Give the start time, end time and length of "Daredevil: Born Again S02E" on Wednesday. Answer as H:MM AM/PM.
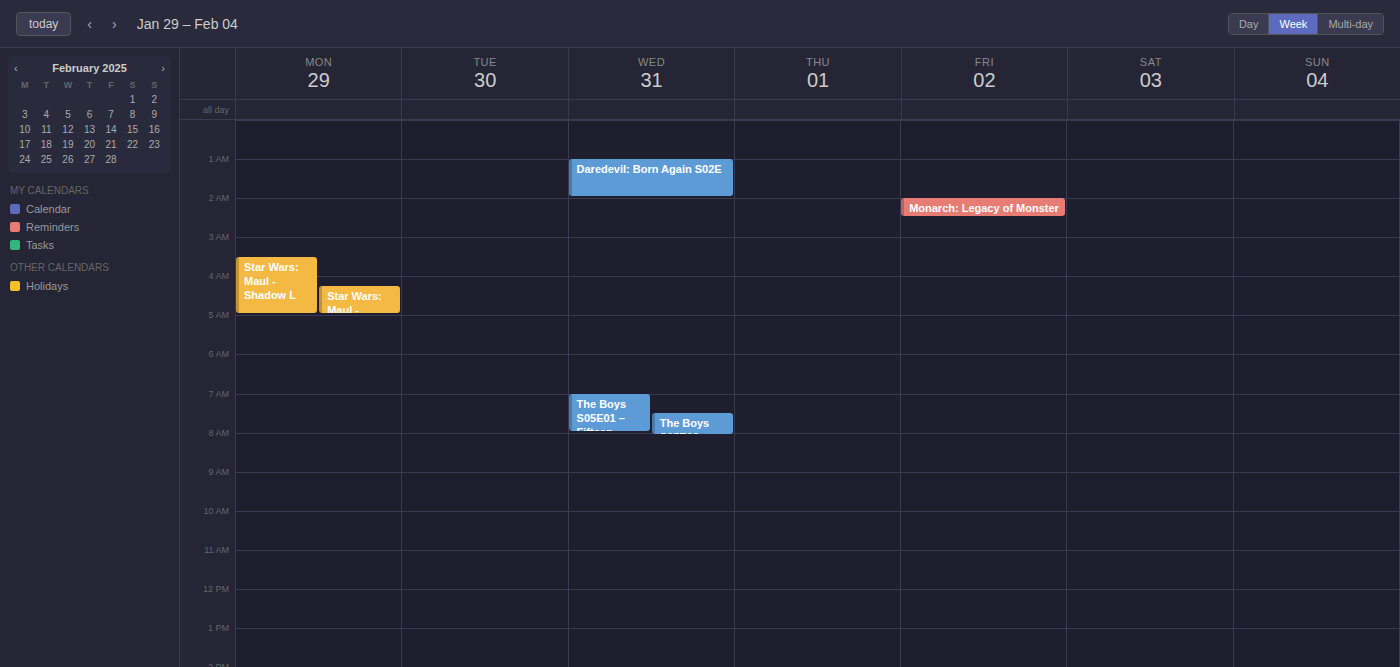
1:00 AM to 2:00 AM, 1 hour